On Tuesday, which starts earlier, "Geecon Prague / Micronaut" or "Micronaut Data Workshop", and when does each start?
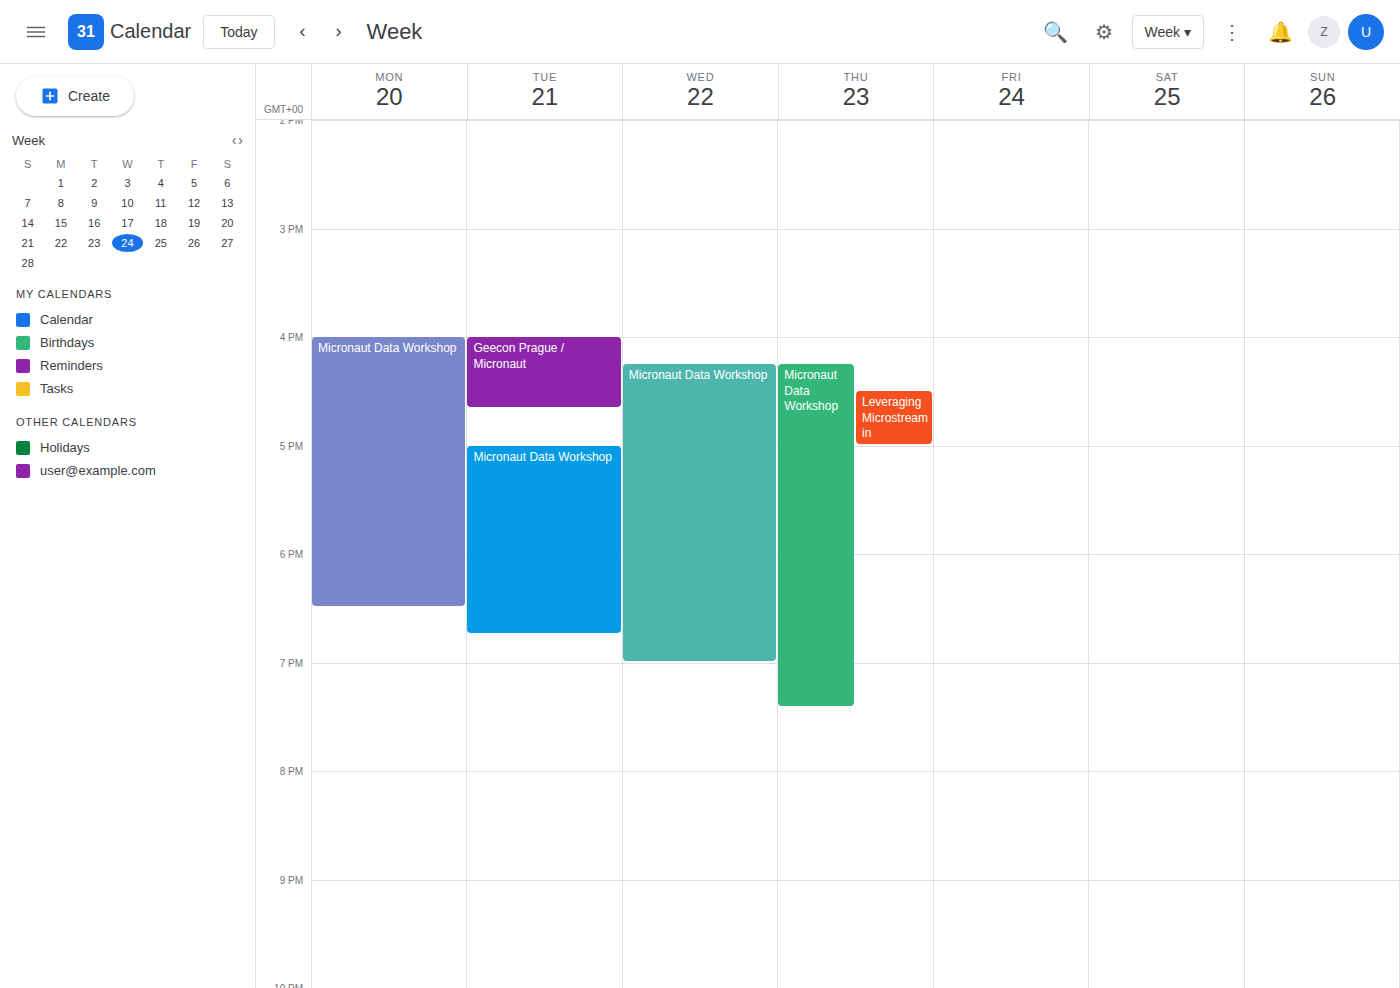
"Geecon Prague / Micronaut" 4:00 PM; "Micronaut Data Workshop" 5:00 PM.